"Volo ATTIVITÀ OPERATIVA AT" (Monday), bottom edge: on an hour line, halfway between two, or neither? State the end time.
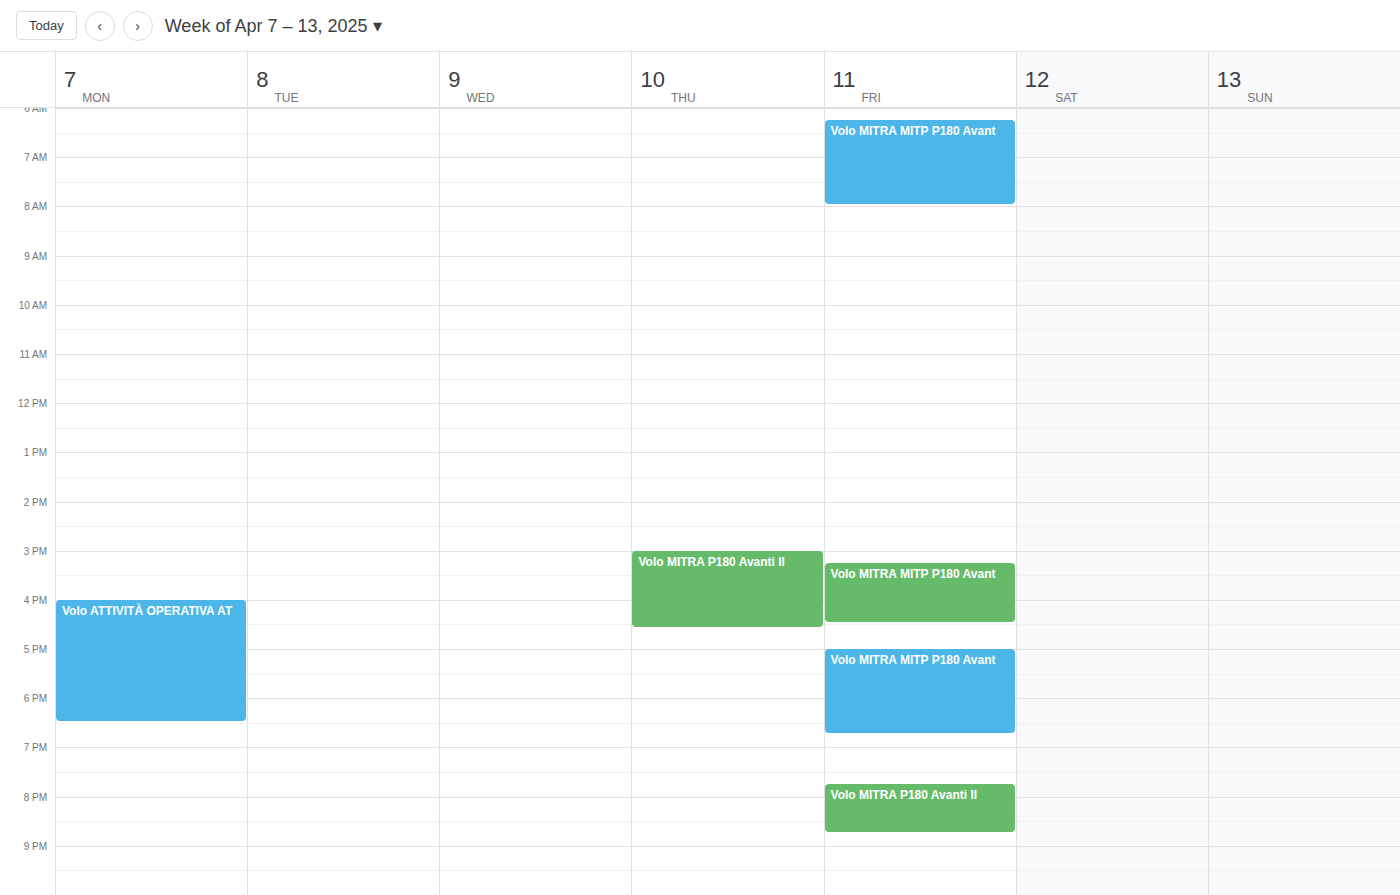
6:30 PM -- halfway between the 6 PM and 7 PM lines.